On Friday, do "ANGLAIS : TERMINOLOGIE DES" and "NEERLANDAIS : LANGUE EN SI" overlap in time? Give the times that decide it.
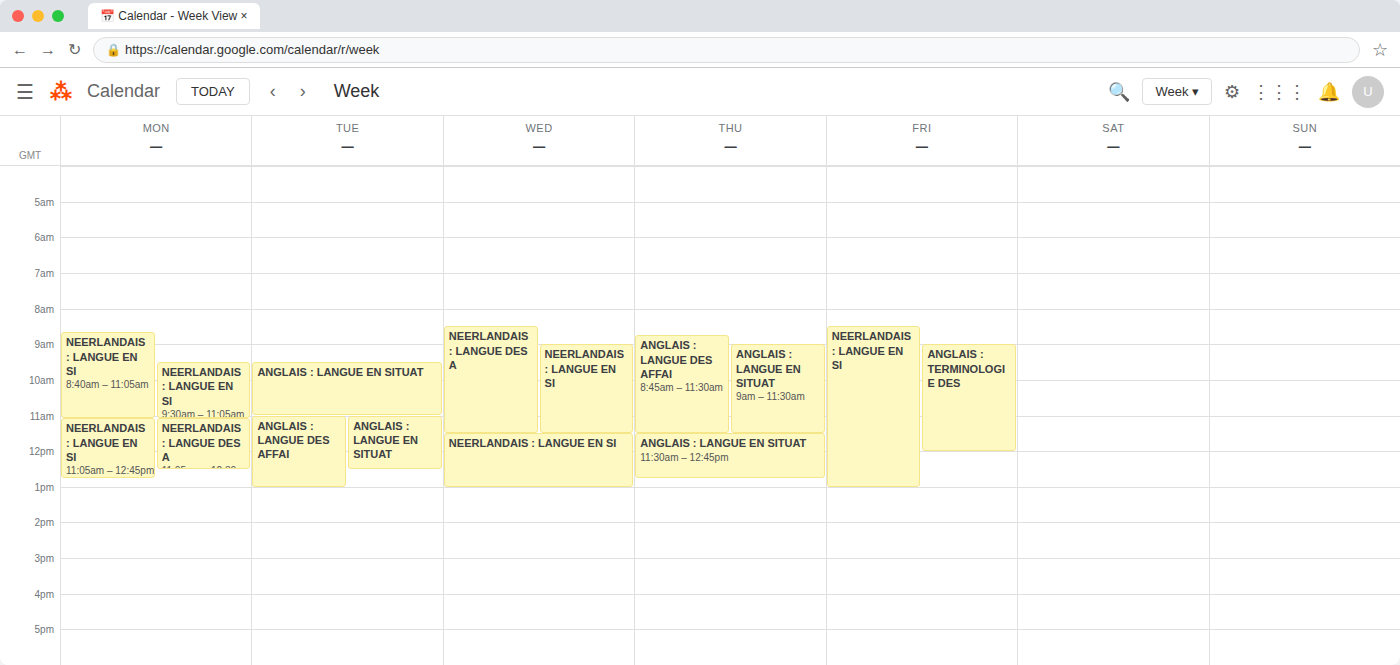
"ANGLAIS : TERMINOLOGIE DES" runs 09:00 to 12:00, inside "NEERLANDAIS : LANGUE EN SI" -- they overlap.